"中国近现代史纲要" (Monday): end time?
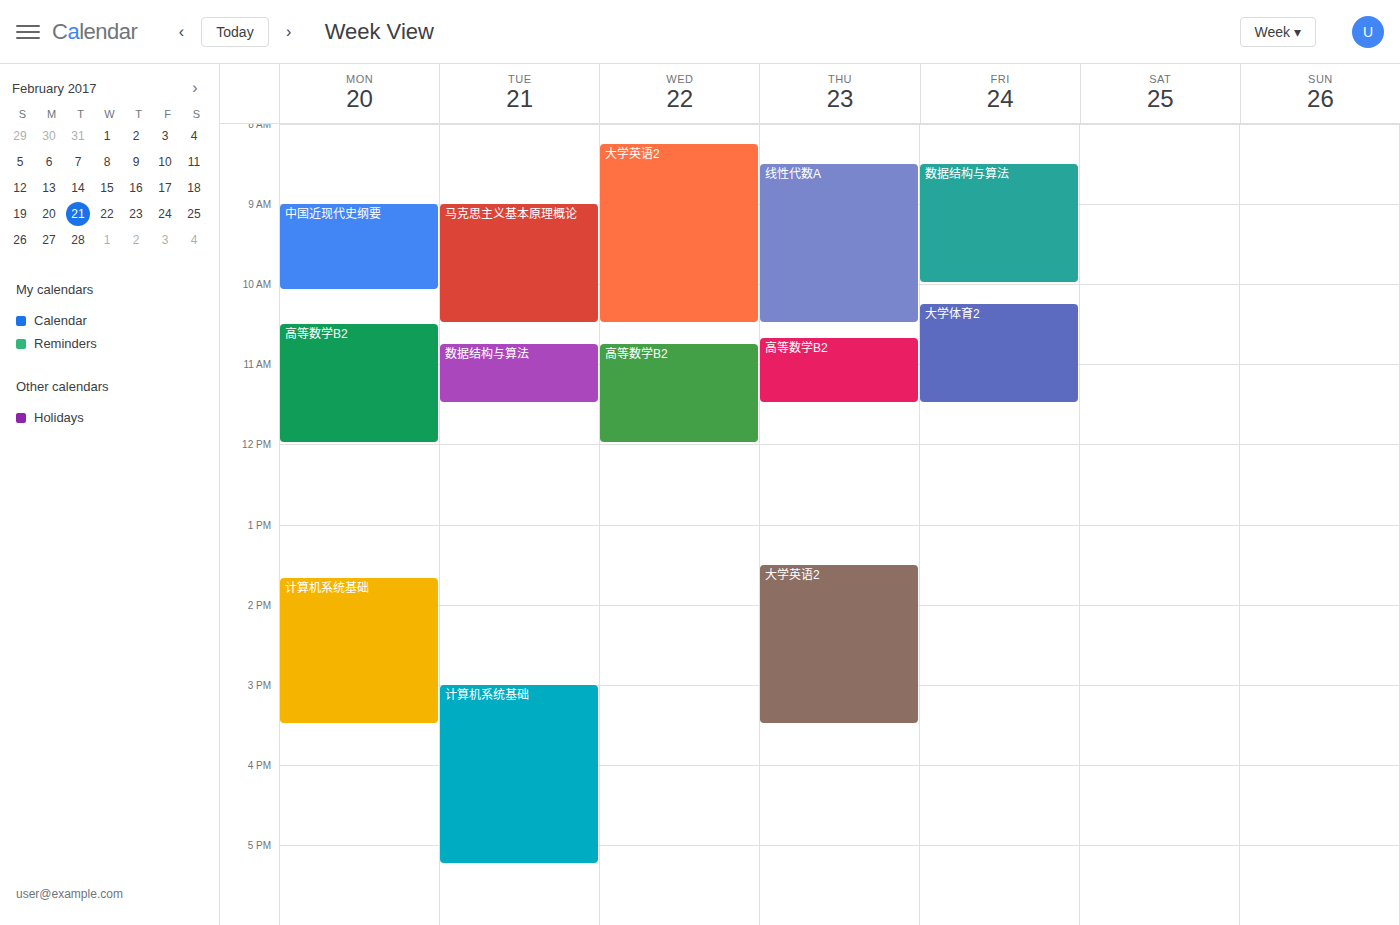
10:05 AM